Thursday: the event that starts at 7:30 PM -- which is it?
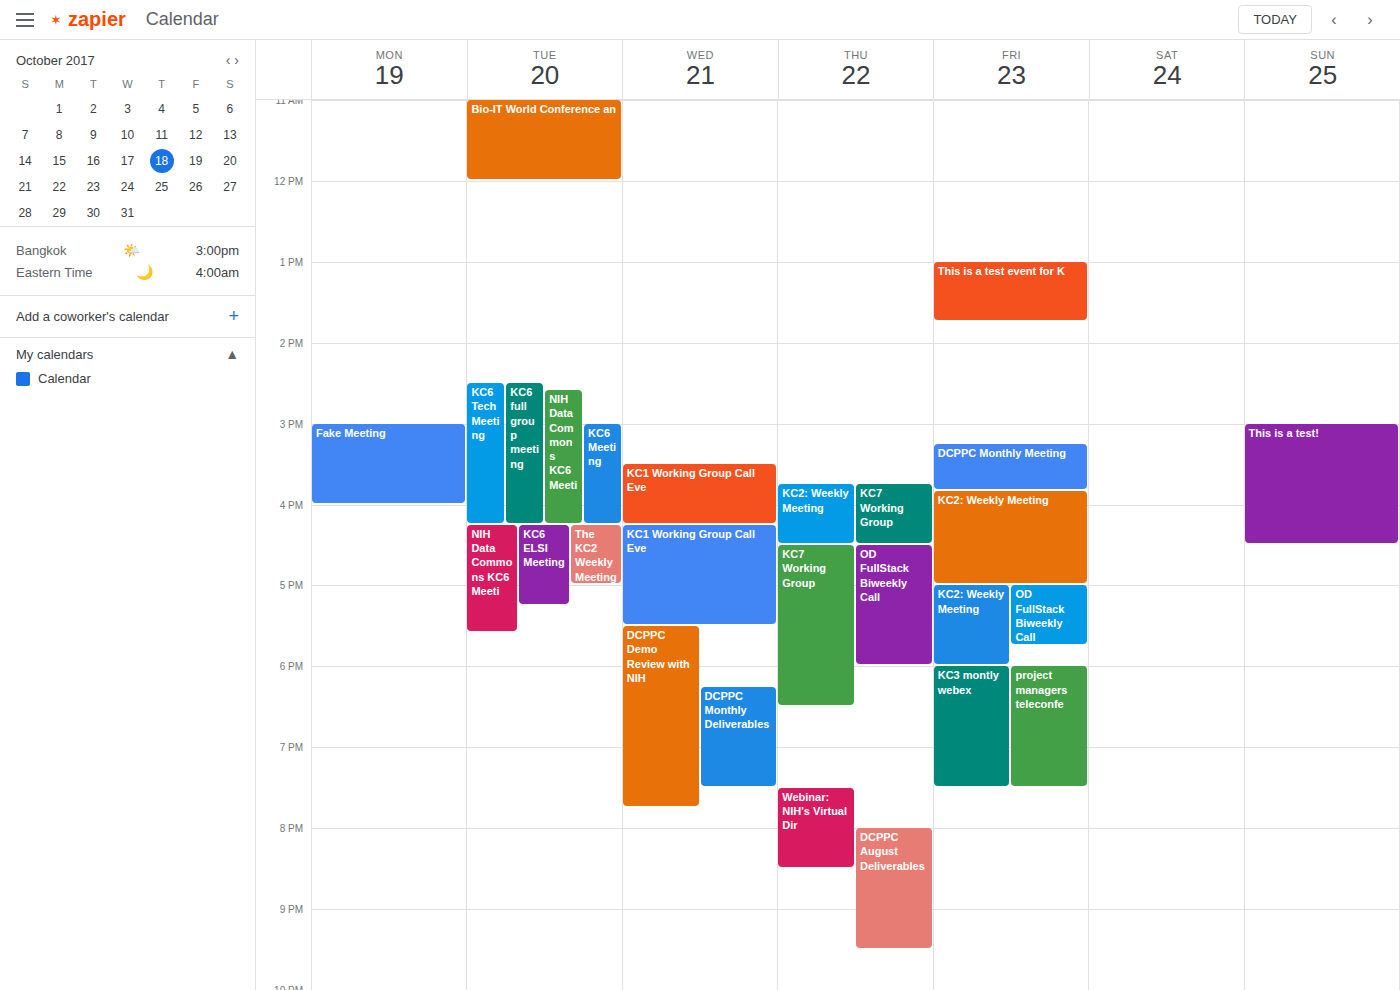
"Webinar: NIH's Virtual Dir"